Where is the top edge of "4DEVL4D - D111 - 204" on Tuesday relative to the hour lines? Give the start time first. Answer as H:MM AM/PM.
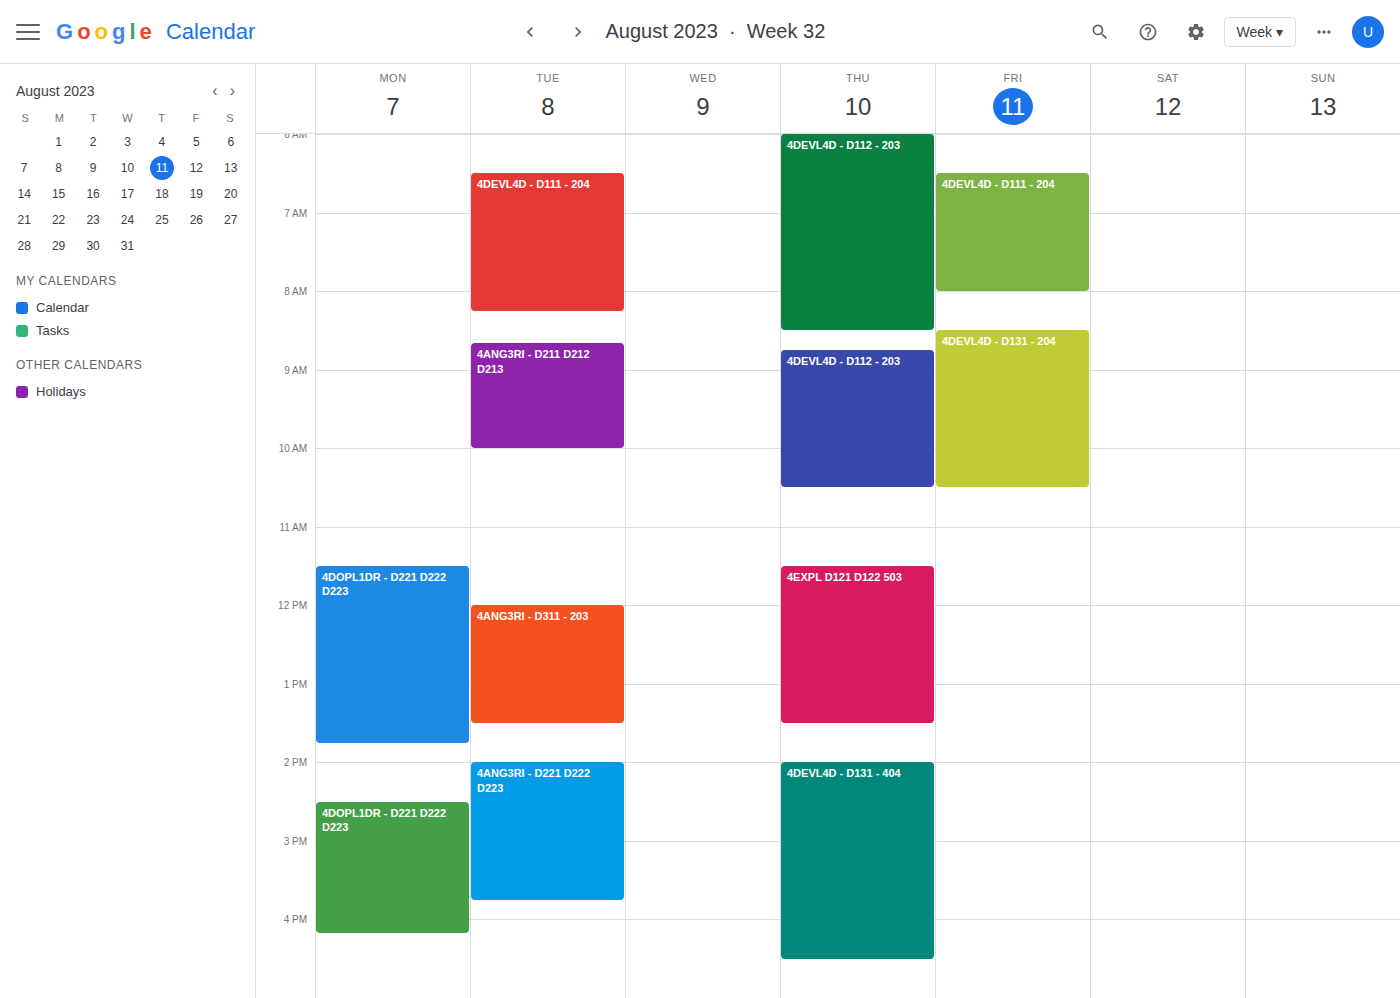
6:30 AM -- halfway between the 6 AM and 7 AM lines.